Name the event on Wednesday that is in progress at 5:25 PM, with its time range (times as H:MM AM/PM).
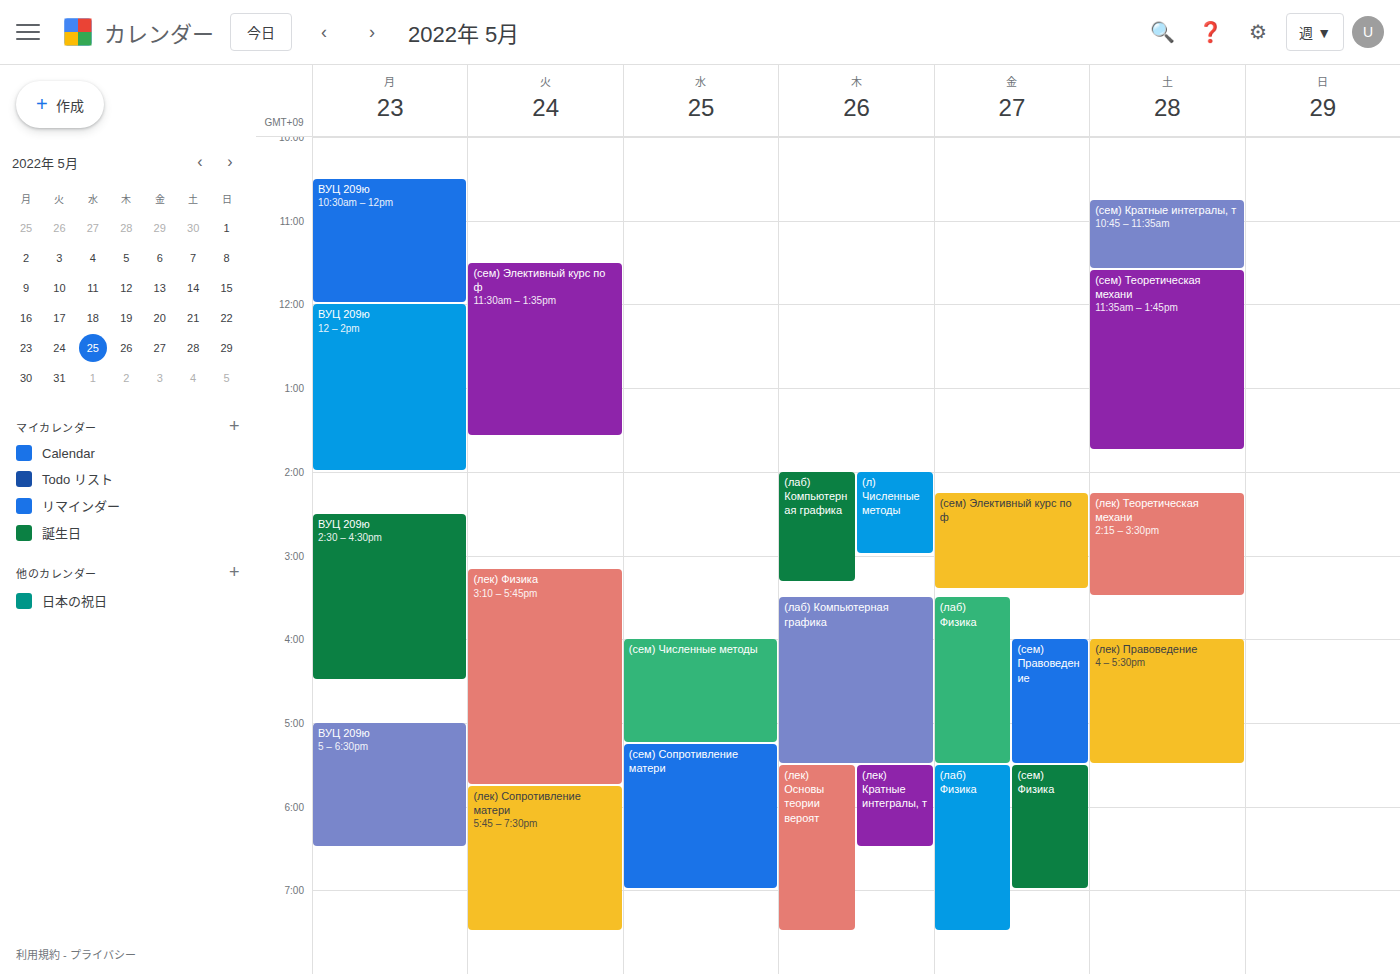
"(сем) Сопротивление матери", 5:15 PM to 7:00 PM